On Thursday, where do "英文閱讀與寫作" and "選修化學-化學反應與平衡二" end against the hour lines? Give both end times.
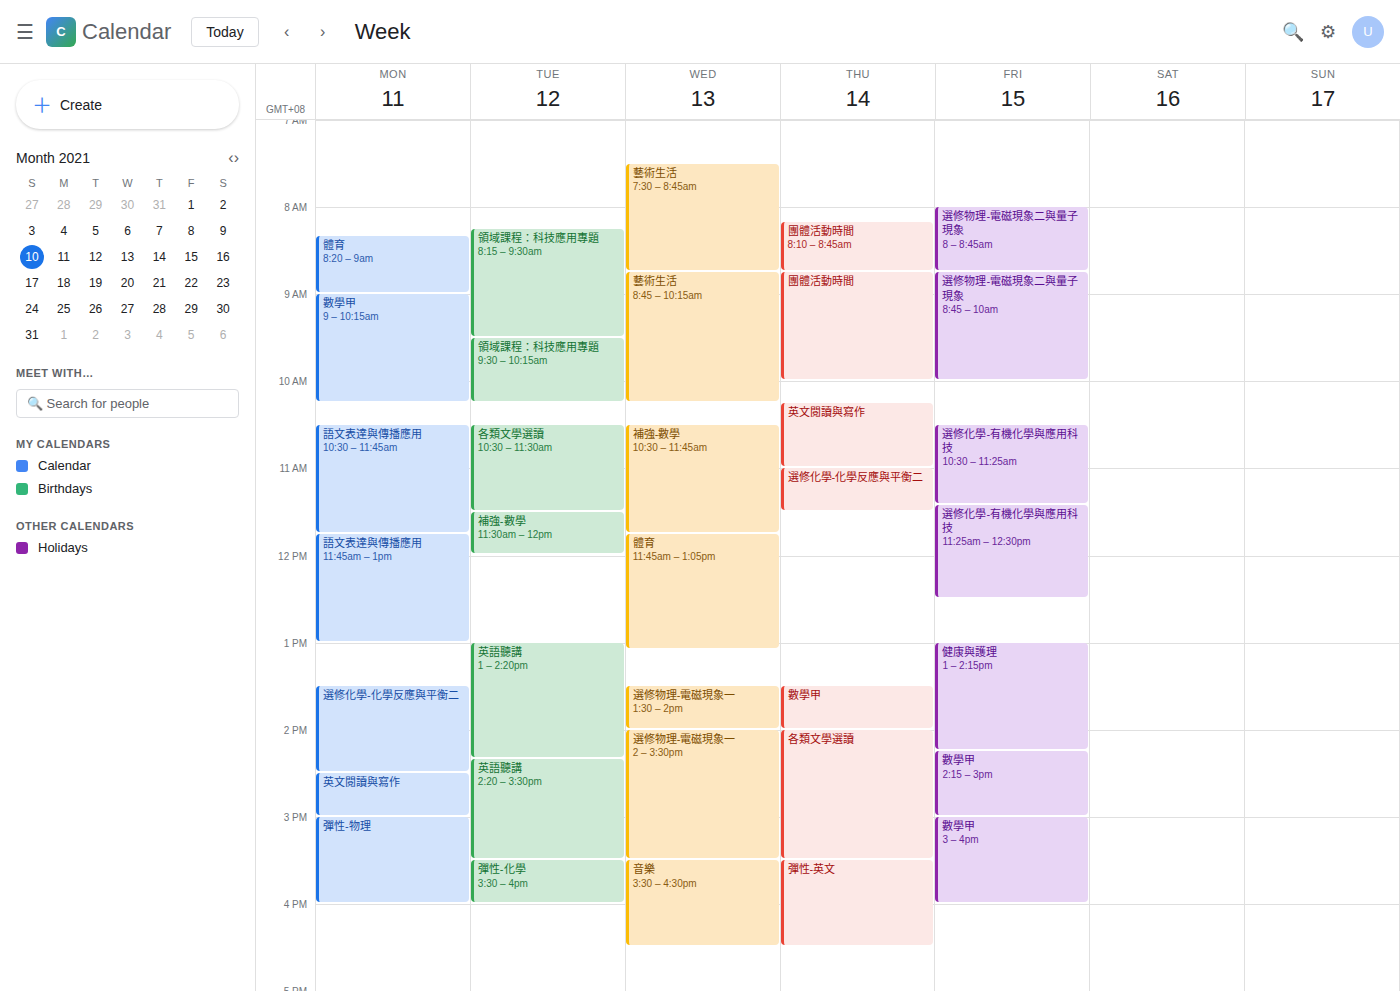
"英文閱讀與寫作": 11:00 AM, exactly on the 11 AM line. "選修化學-化學反應與平衡二": 11:30 AM, halfway between the 11 AM and 12 PM lines.